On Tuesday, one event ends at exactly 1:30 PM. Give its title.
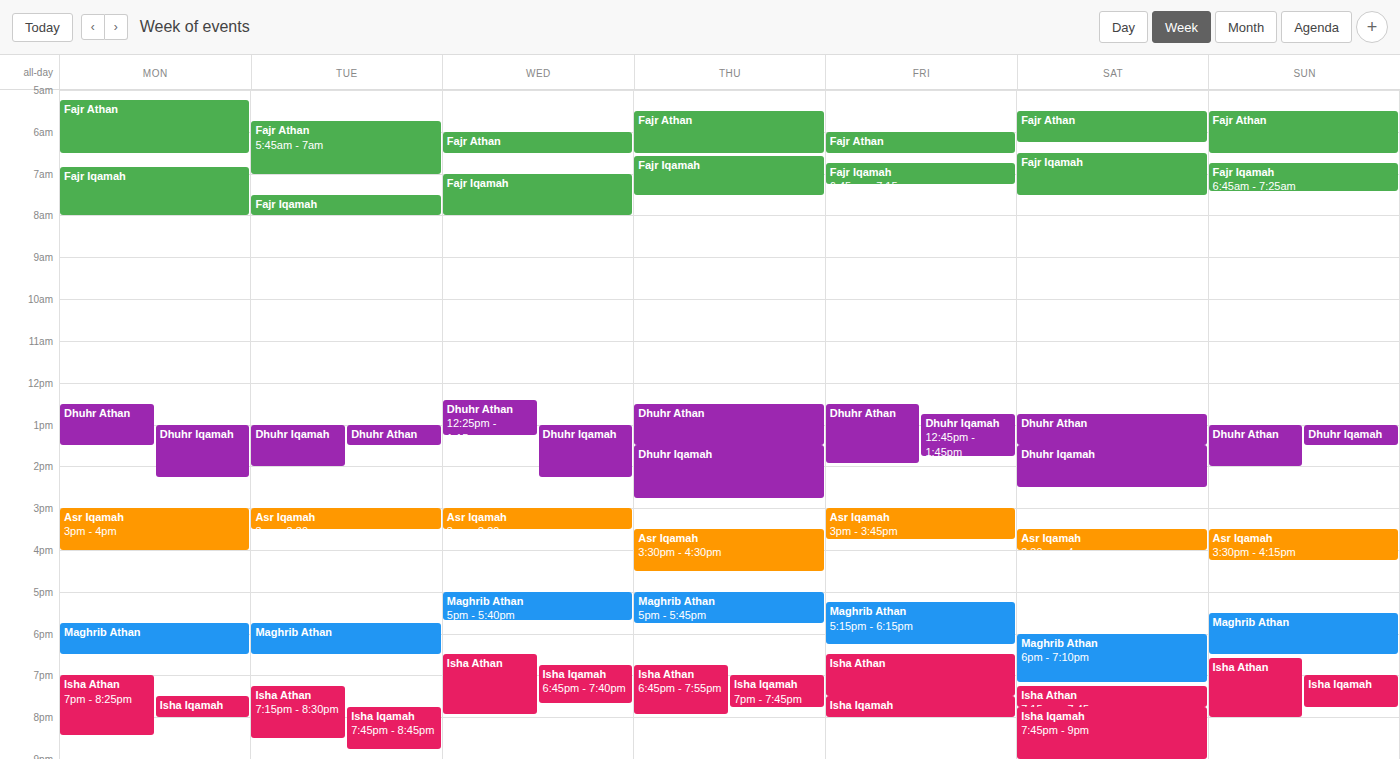
"Dhuhr Athan"